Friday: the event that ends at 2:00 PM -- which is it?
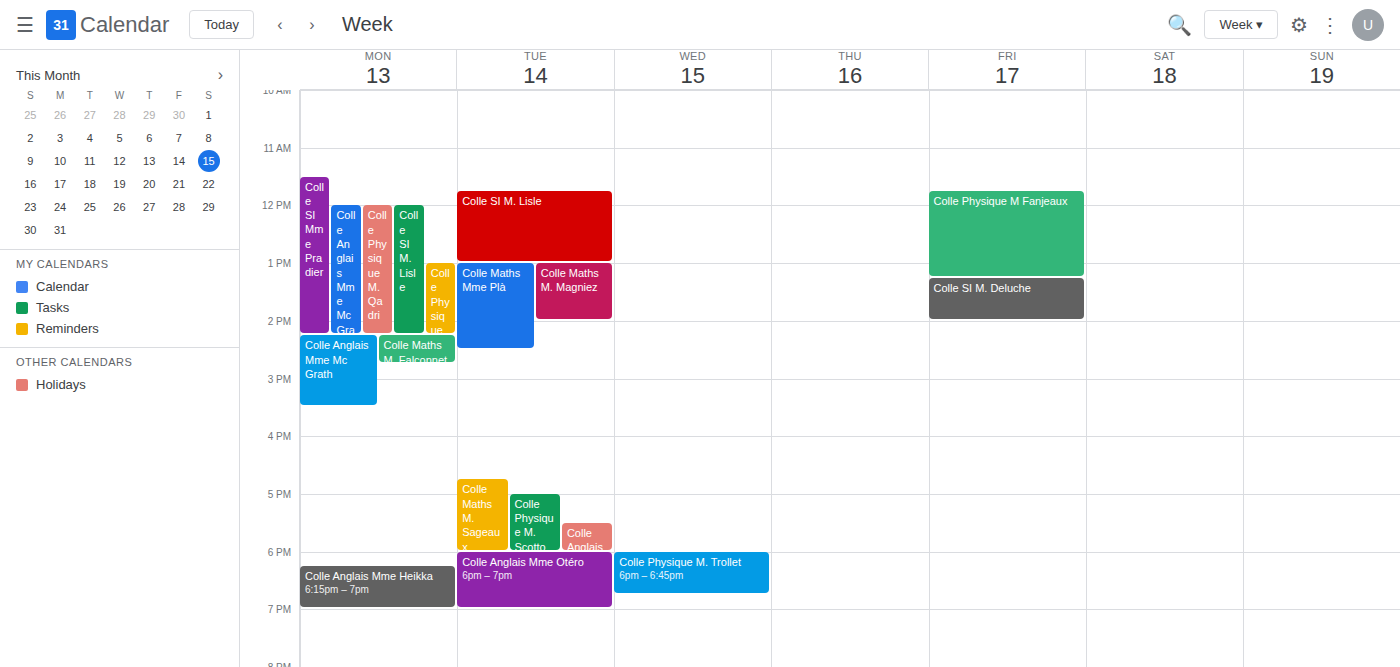
"Colle SI M. Deluche"